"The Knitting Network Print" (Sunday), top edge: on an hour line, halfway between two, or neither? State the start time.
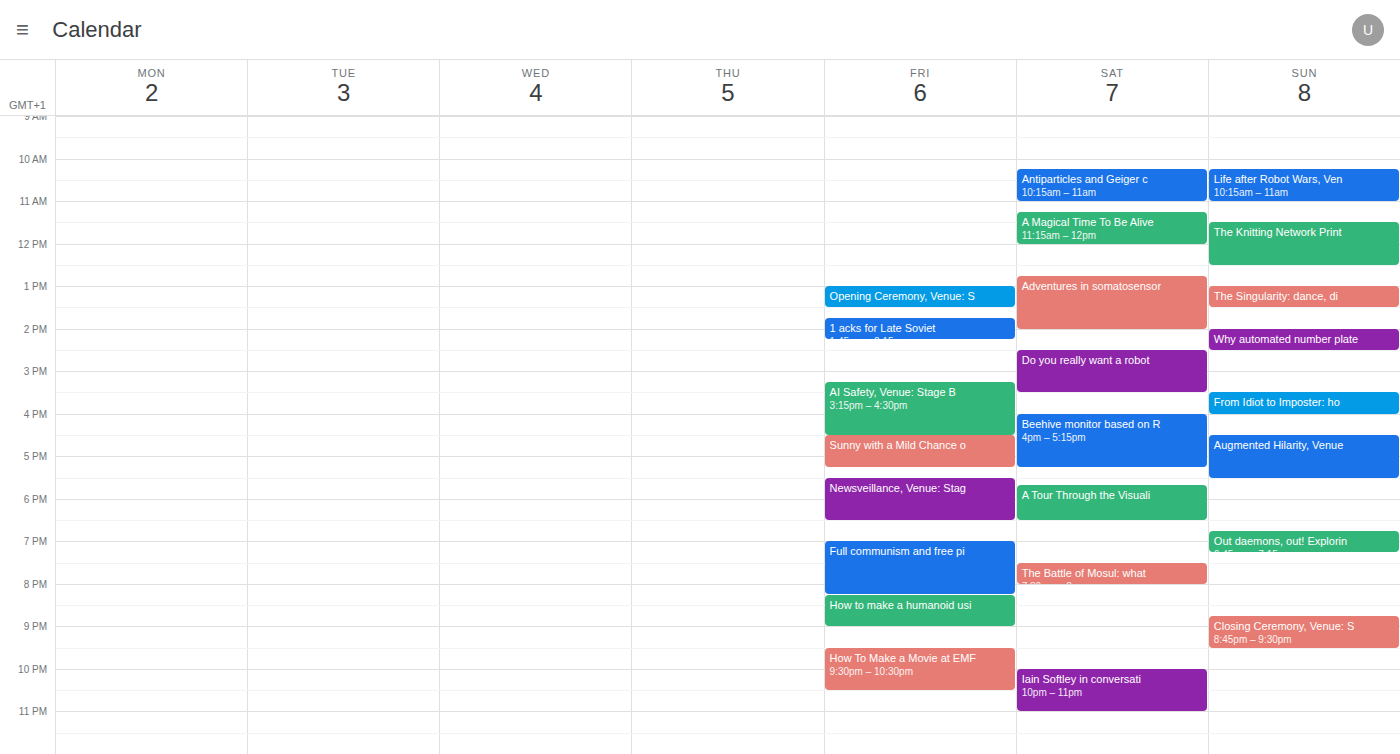
11:30 AM -- halfway between the 11 AM and 12 PM lines.